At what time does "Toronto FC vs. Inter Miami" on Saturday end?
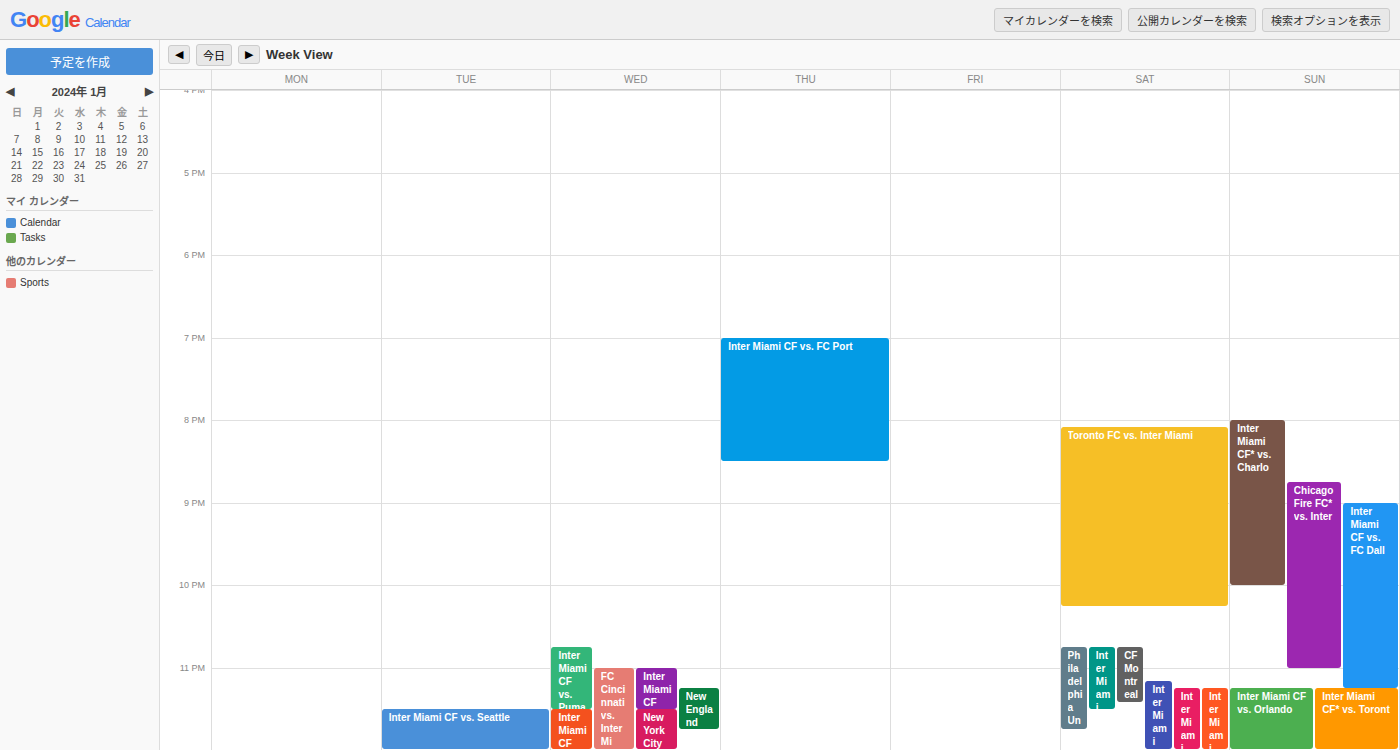
10:15 PM